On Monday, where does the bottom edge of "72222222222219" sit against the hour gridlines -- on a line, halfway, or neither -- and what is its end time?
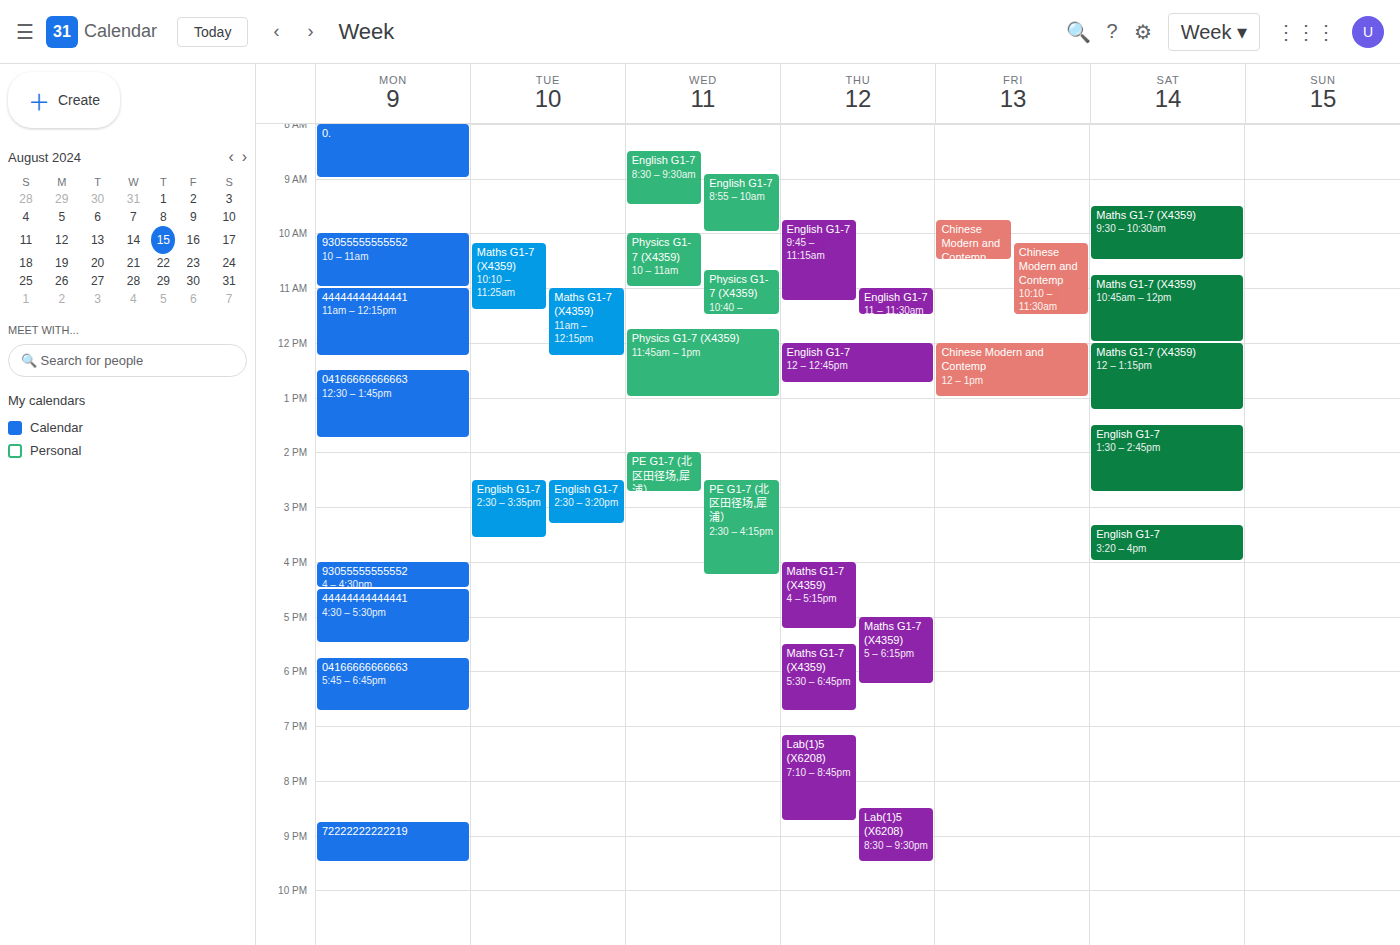
9:30 PM -- halfway between the 9 PM and 10 PM lines.